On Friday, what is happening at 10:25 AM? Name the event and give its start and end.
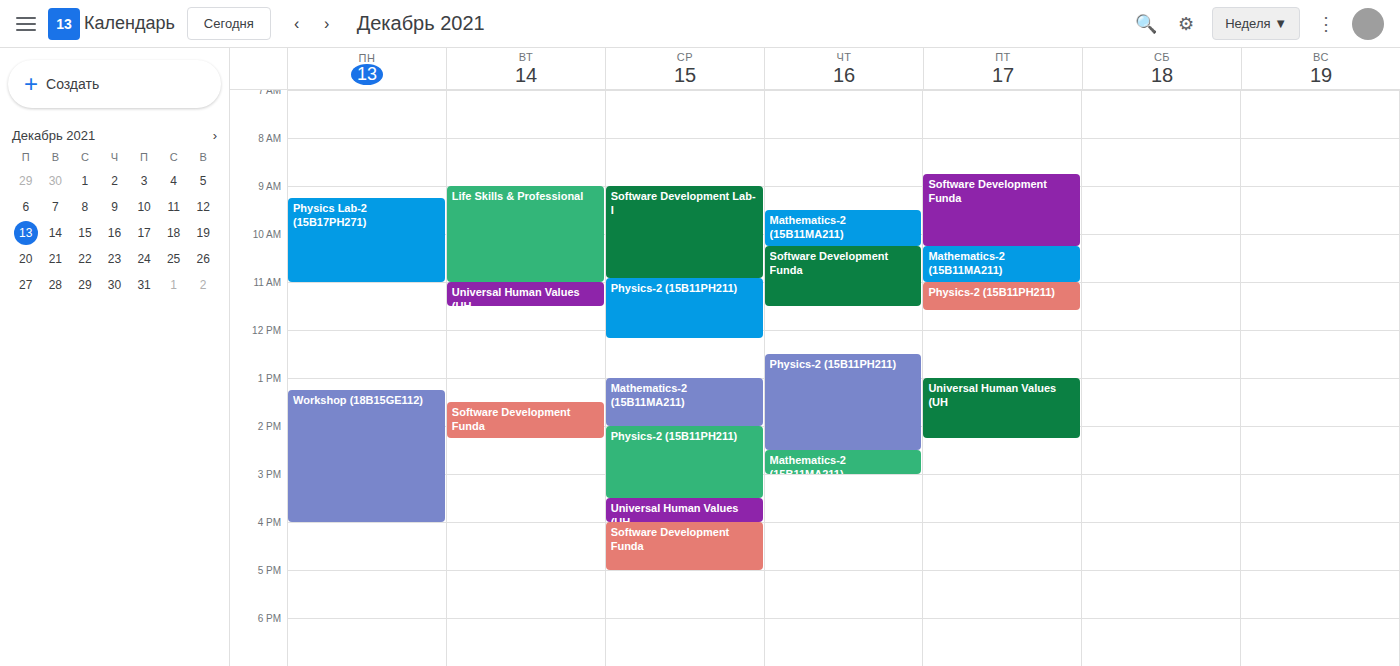
"Mathematics-2 (15B11MA211)", 10:15 AM to 11:00 AM